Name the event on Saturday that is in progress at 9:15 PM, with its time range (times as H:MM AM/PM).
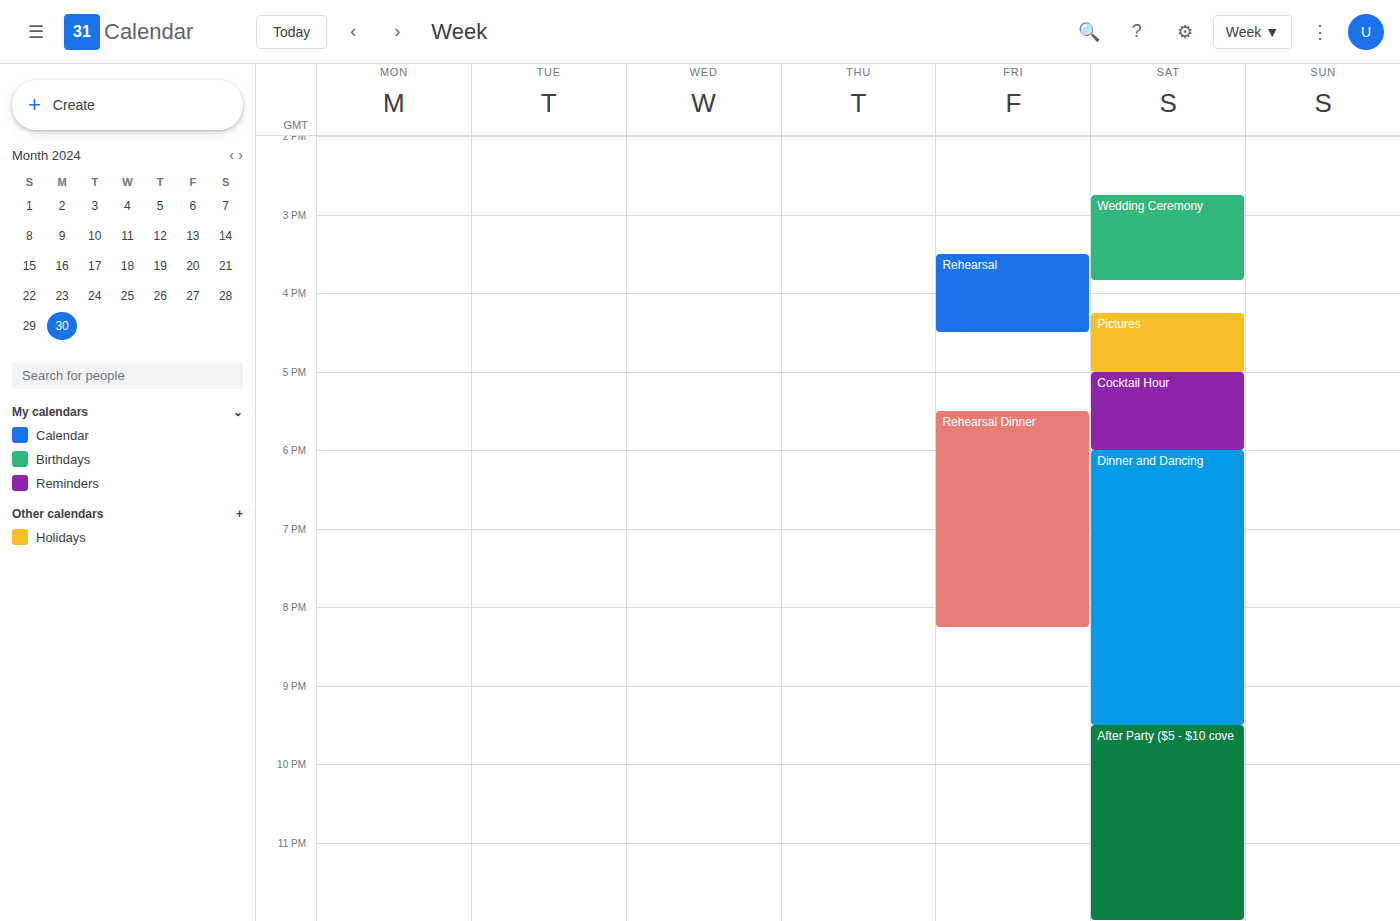
"Dinner and Dancing", 6:00 PM to 9:30 PM